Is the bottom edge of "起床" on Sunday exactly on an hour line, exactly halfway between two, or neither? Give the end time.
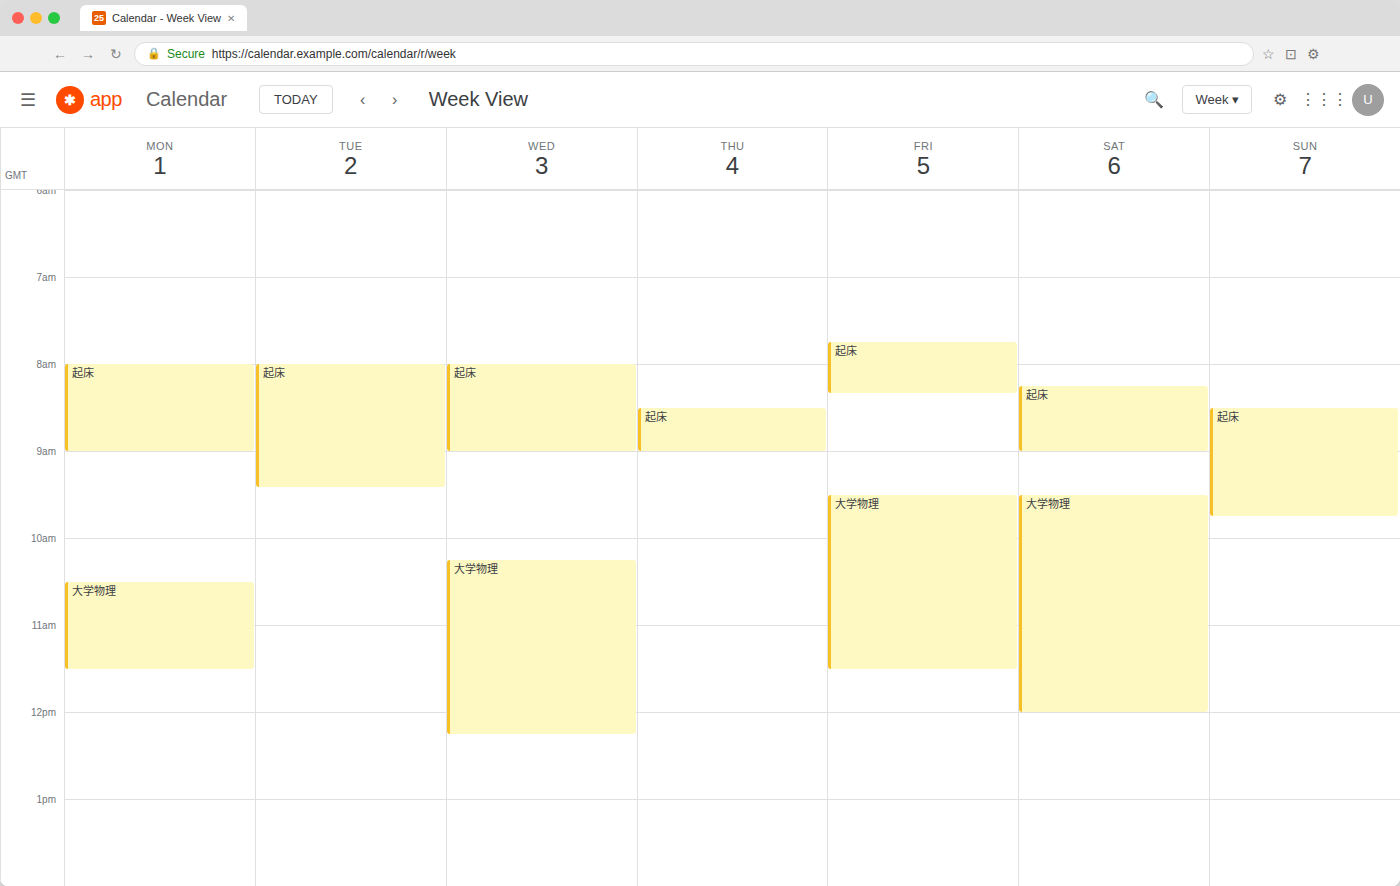
9:45 AM -- neither: three quarters of the way from the 9 AM line to the 10 AM line.